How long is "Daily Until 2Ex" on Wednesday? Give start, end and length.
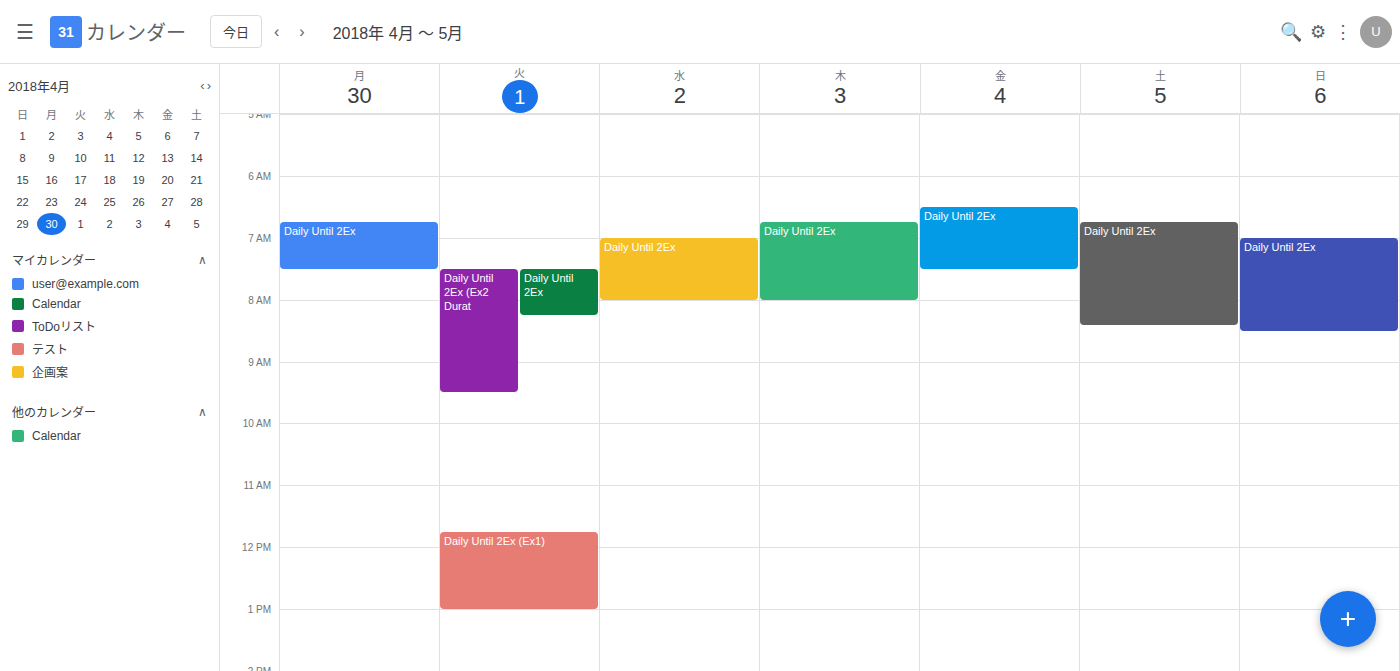
07:00 to 08:00, 1 hour